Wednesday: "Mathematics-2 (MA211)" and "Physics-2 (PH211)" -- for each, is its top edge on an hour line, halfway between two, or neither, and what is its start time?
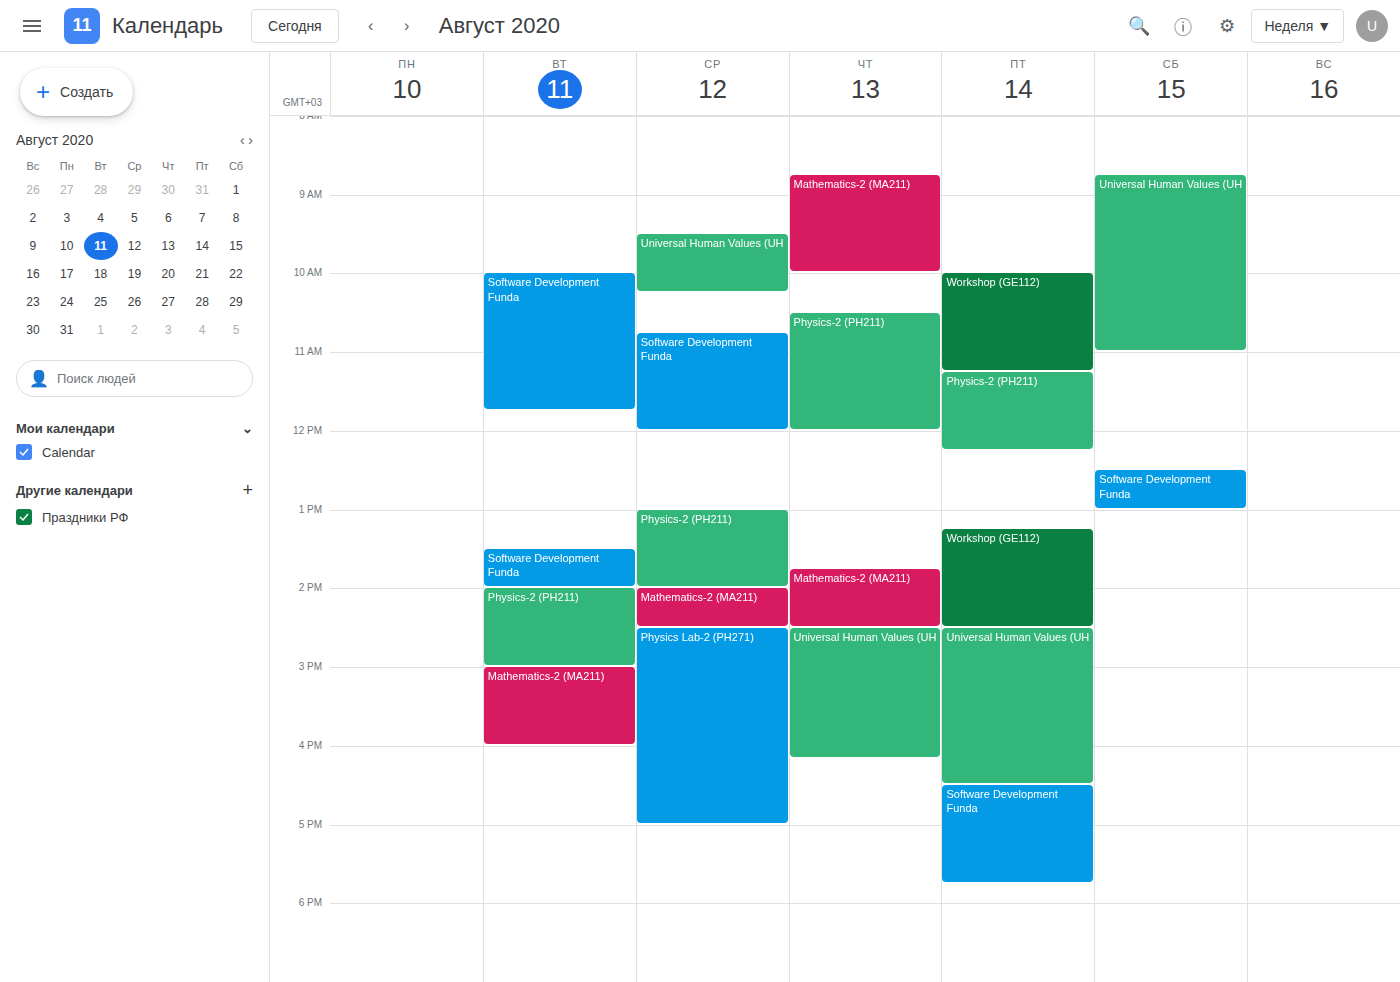
"Mathematics-2 (MA211)": 2:00 PM, exactly on the 2 PM line. "Physics-2 (PH211)": 1:00 PM, exactly on the 1 PM line.